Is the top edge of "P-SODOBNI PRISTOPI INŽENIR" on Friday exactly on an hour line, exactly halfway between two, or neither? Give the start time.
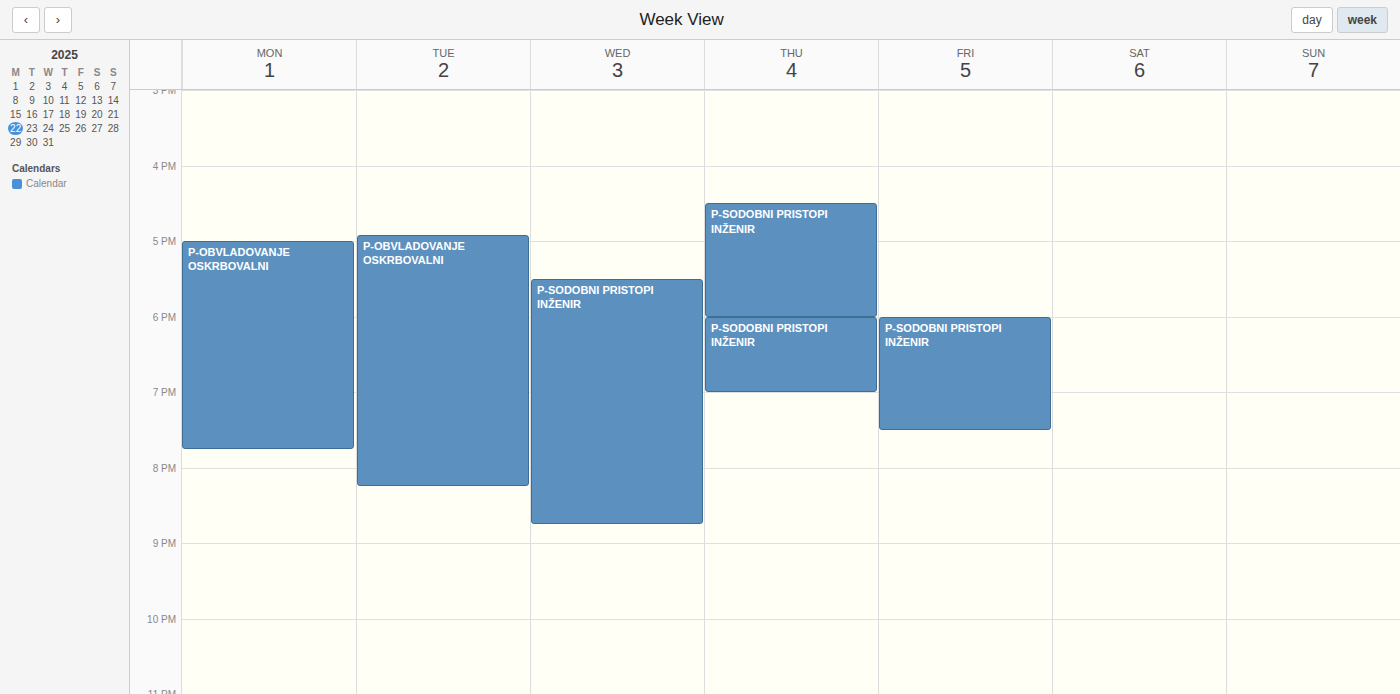
18:00 -- exactly on the 18:00 line.